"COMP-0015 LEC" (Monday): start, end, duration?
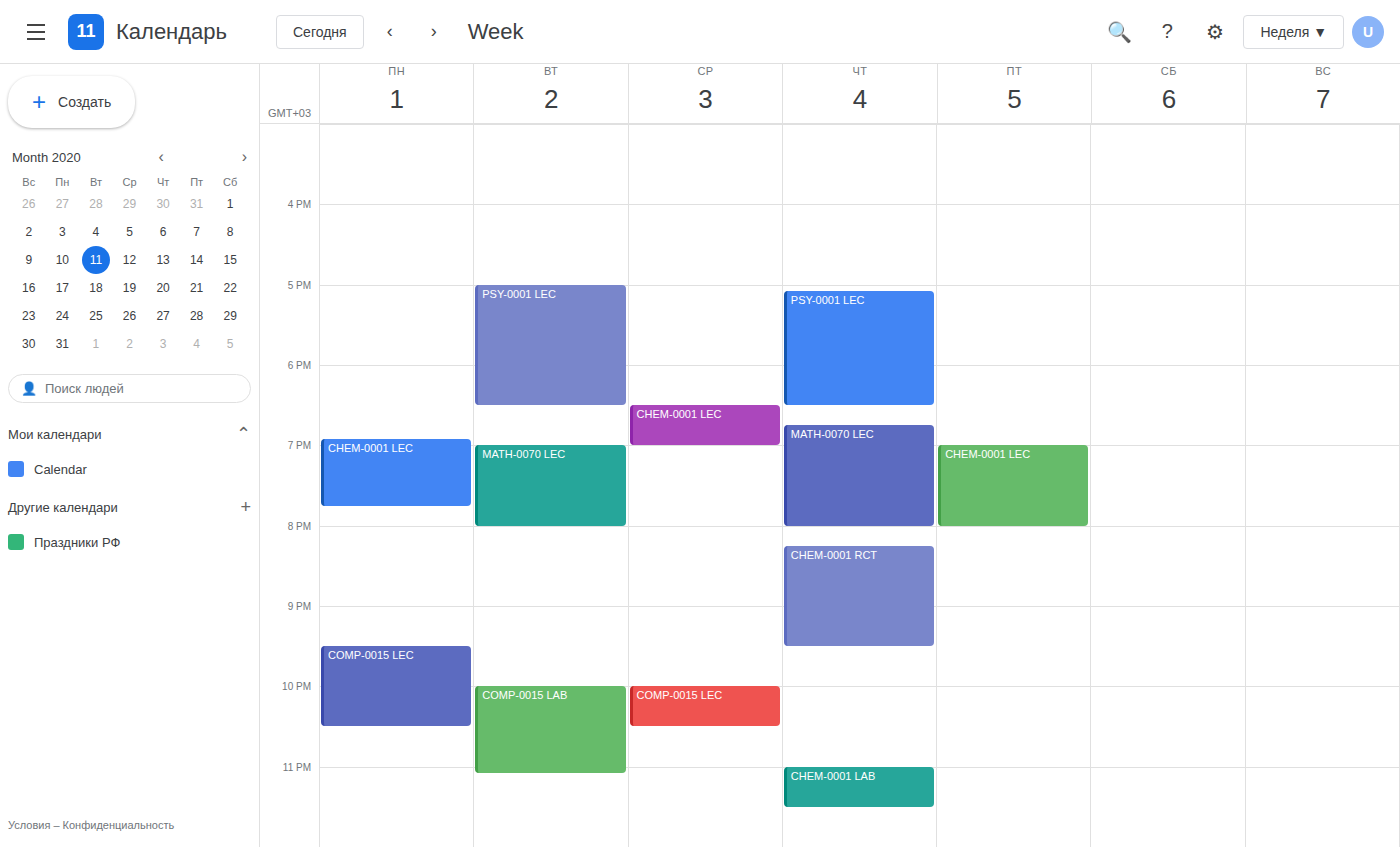
9:30 PM to 10:30 PM, 1 hour